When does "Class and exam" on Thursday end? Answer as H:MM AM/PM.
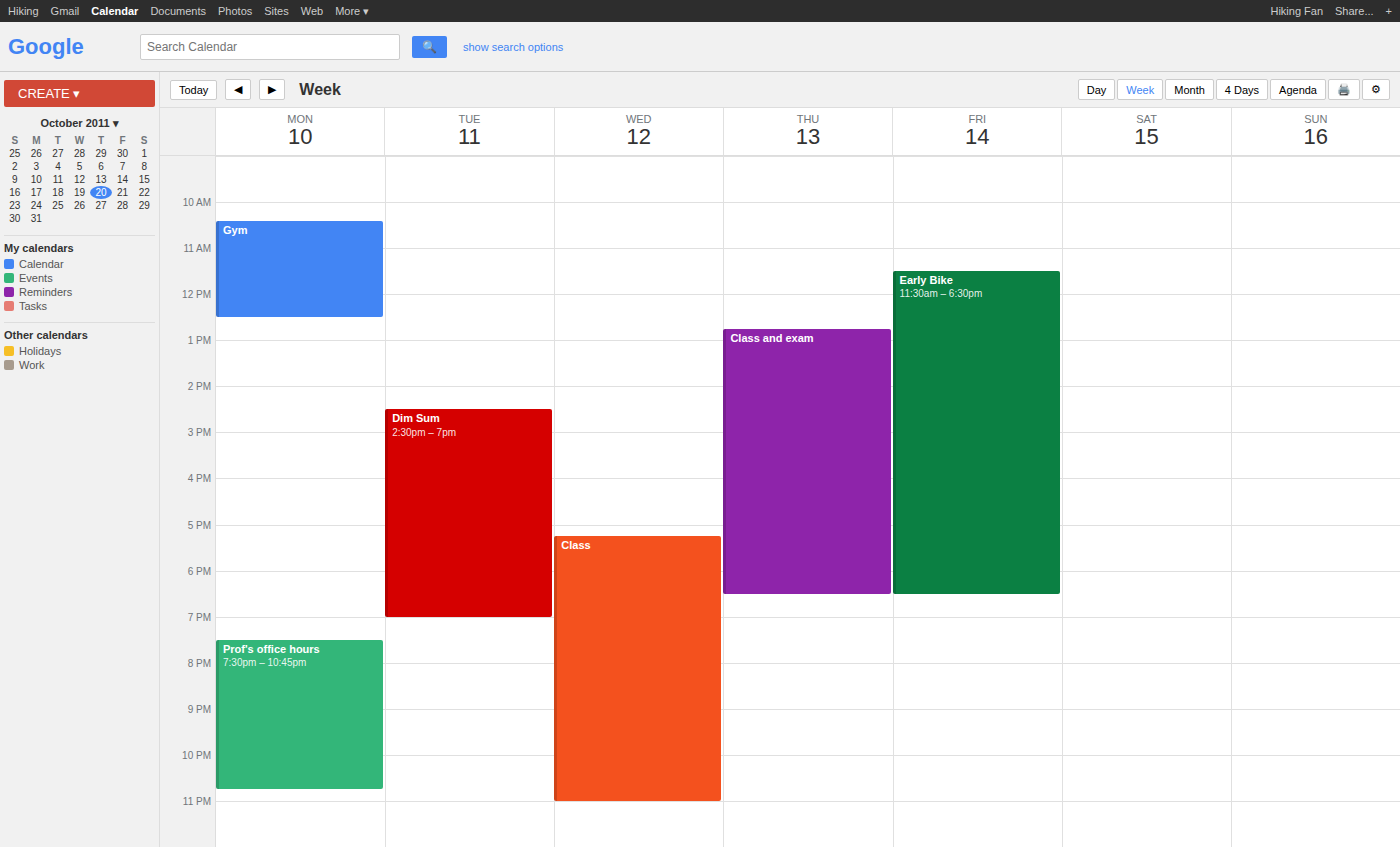
6:30 PM